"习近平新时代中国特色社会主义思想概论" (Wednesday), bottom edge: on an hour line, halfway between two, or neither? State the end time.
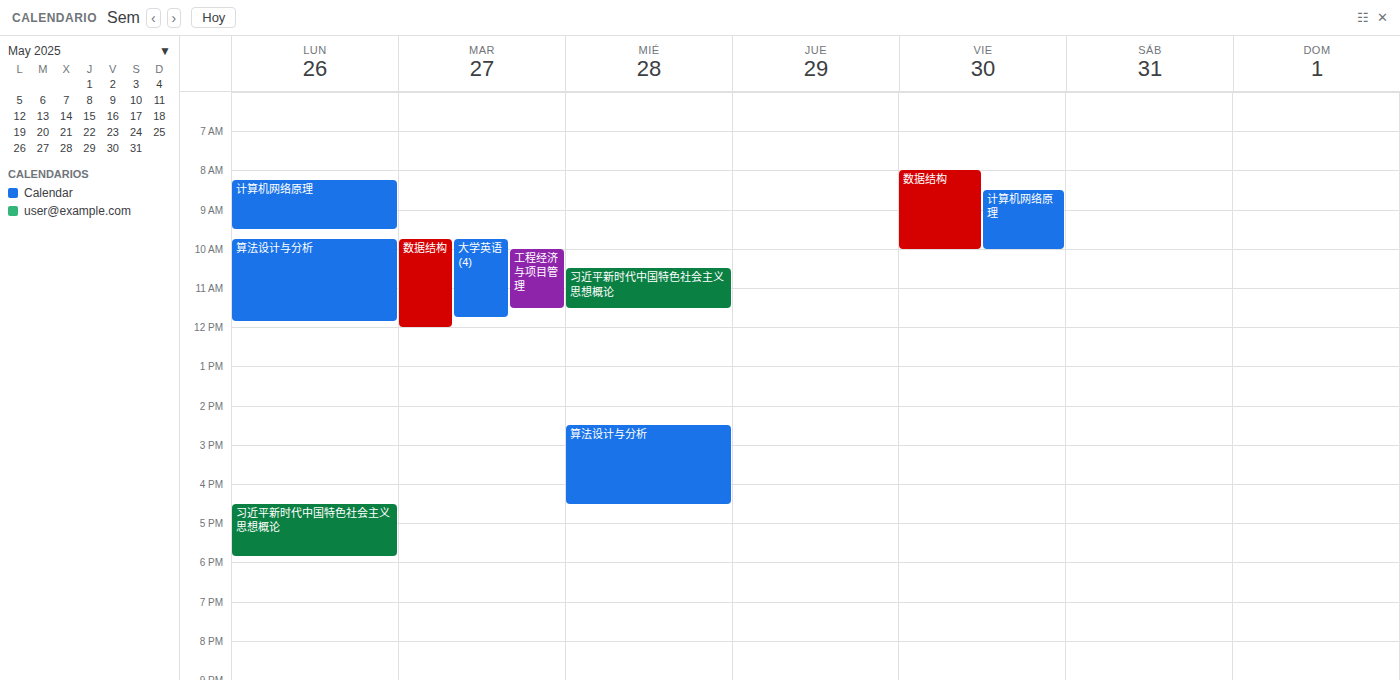
11:30 AM -- halfway between the 11 AM and 12 PM lines.